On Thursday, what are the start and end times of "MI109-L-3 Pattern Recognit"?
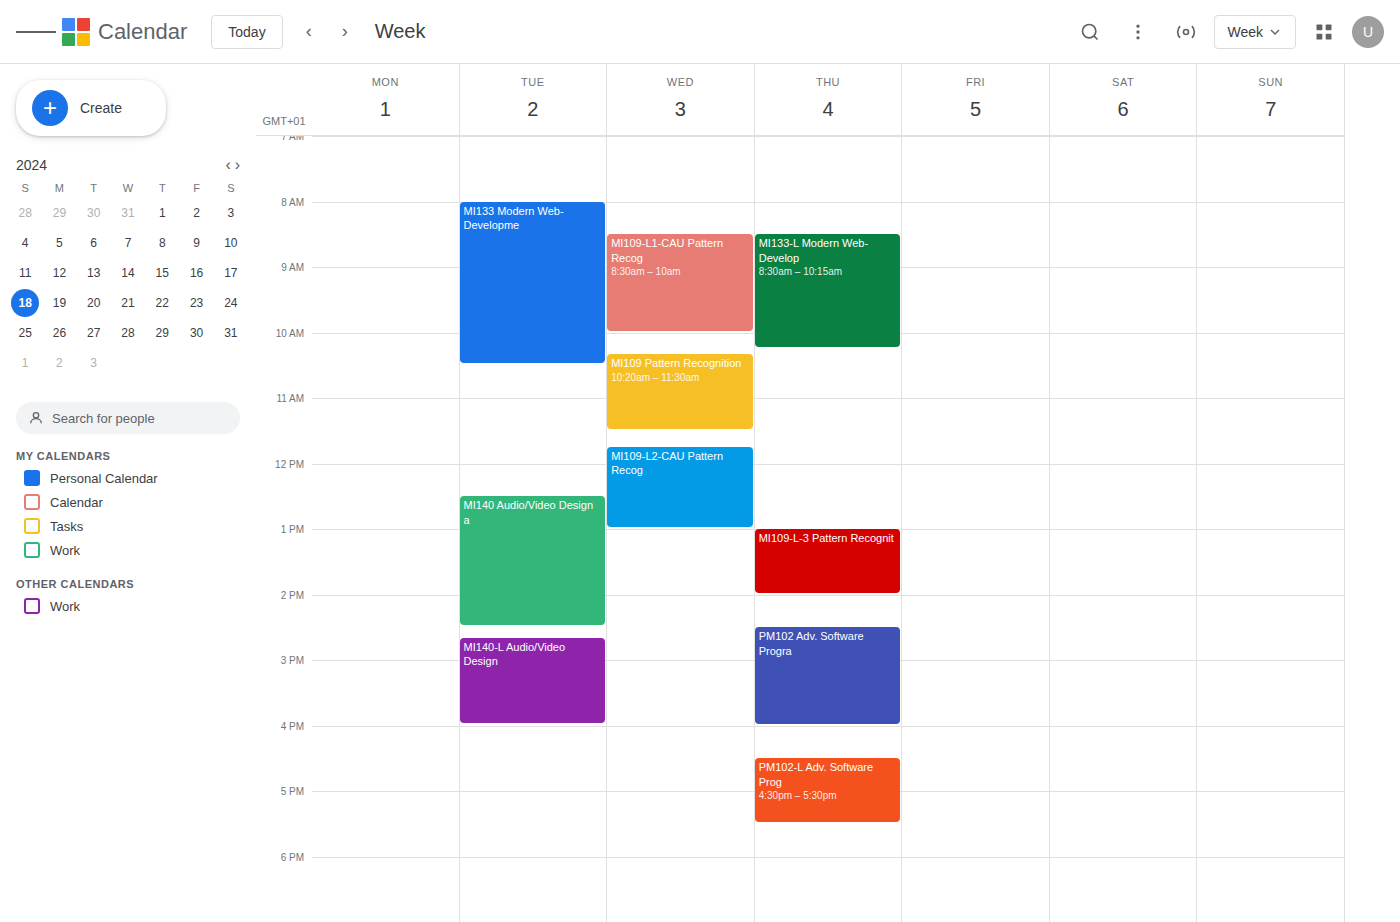
13:00 to 14:00